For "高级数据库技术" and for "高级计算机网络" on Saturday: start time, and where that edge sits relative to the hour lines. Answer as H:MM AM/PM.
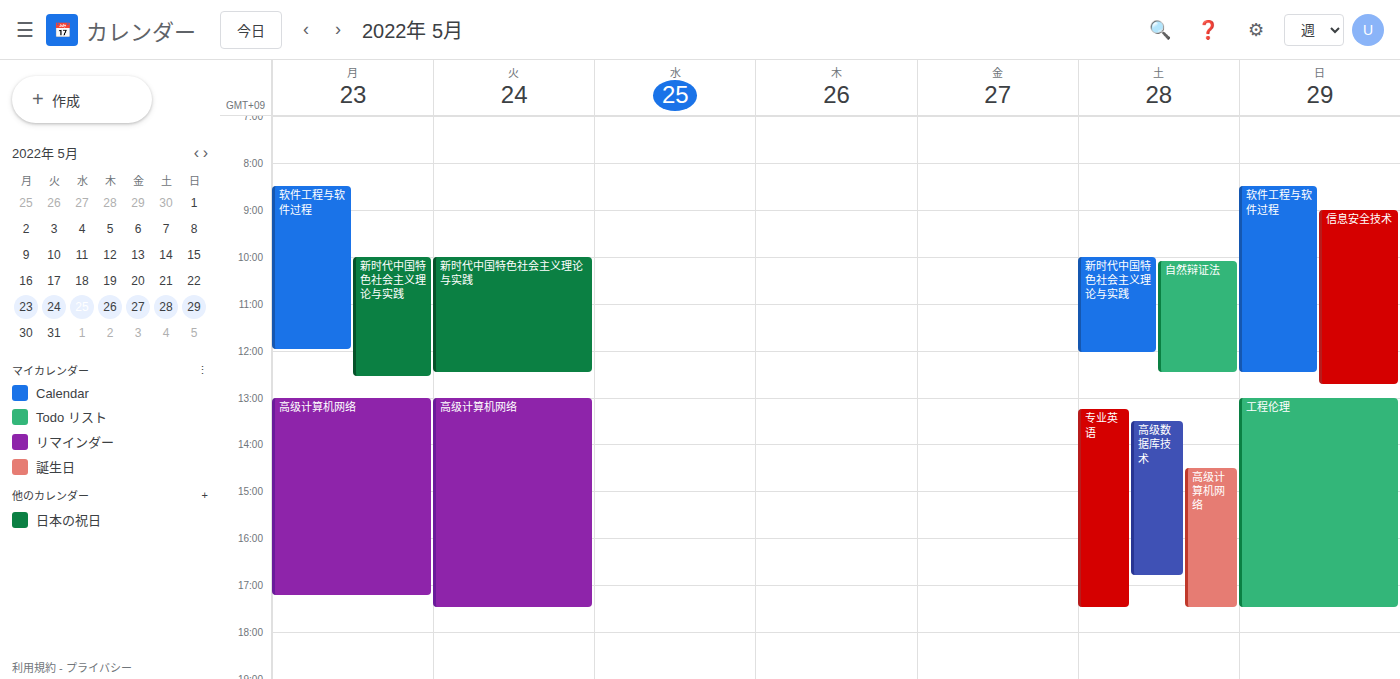
"高级数据库技术": 1:30 PM, halfway between the 1 PM and 2 PM lines. "高级计算机网络": 2:30 PM, halfway between the 2 PM and 3 PM lines.